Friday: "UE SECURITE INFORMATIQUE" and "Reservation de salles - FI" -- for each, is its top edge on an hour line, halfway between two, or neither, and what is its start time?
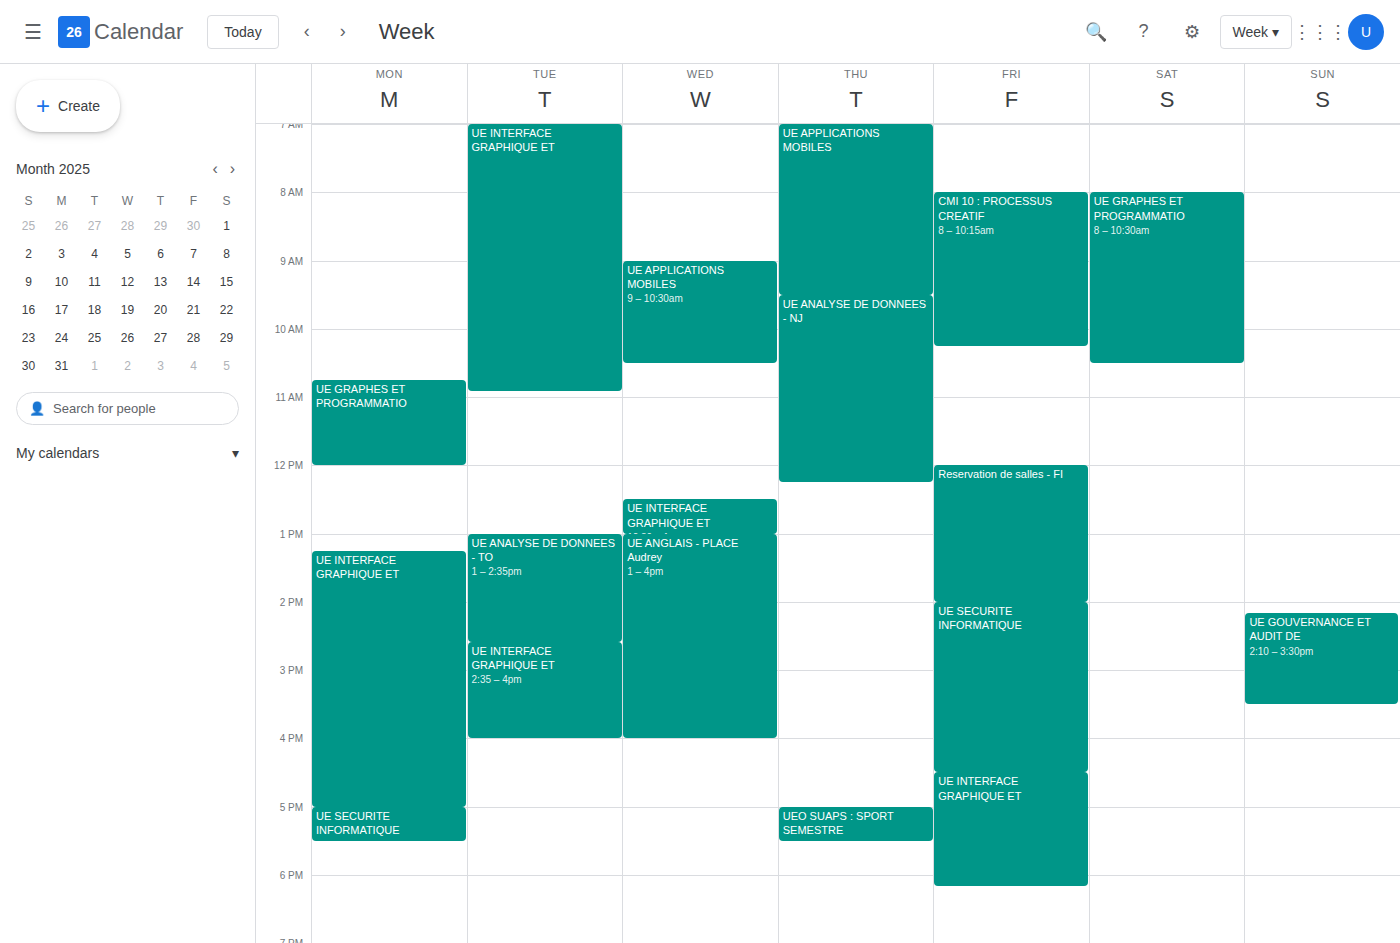
"UE SECURITE INFORMATIQUE": 2:00 PM, exactly on the 2 PM line. "Reservation de salles - FI": 12:00 PM, exactly on the 12 PM line.